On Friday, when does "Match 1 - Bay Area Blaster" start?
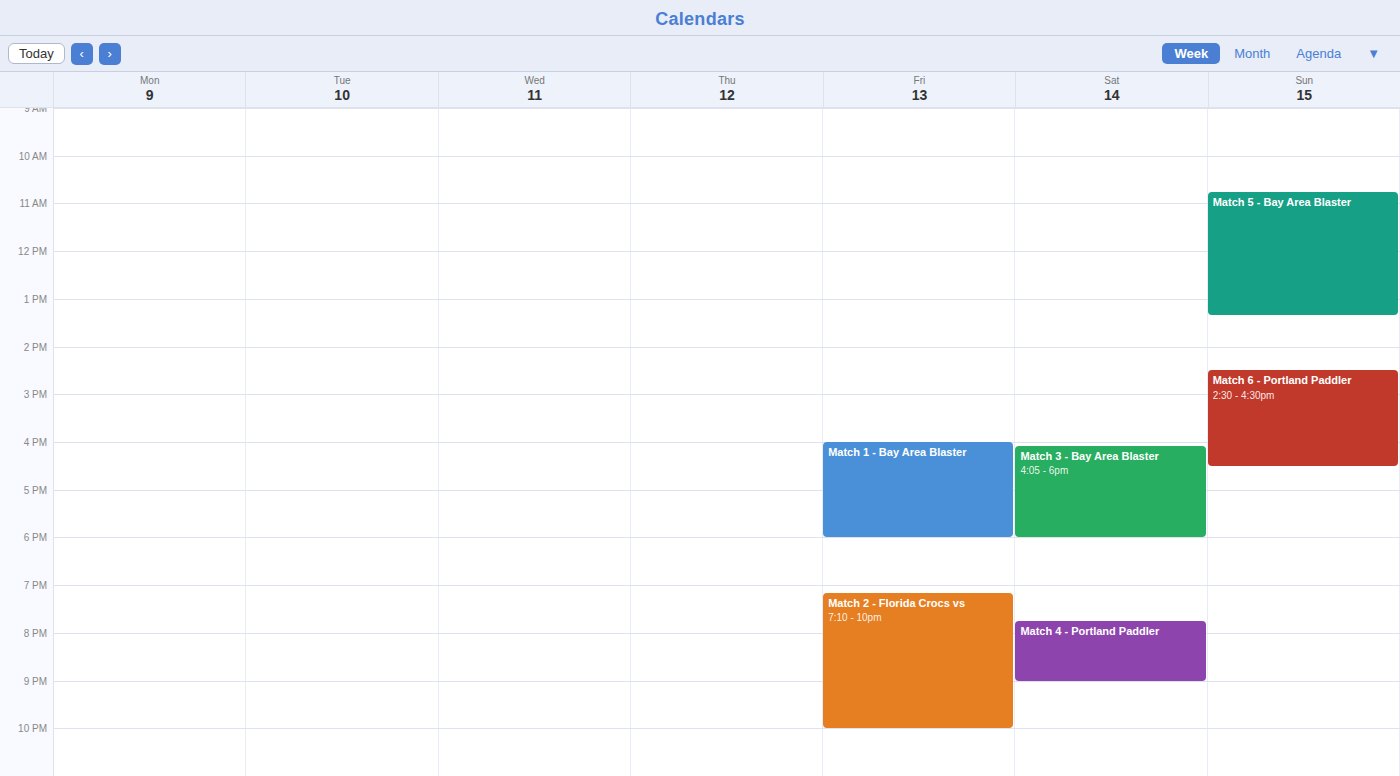
16:00